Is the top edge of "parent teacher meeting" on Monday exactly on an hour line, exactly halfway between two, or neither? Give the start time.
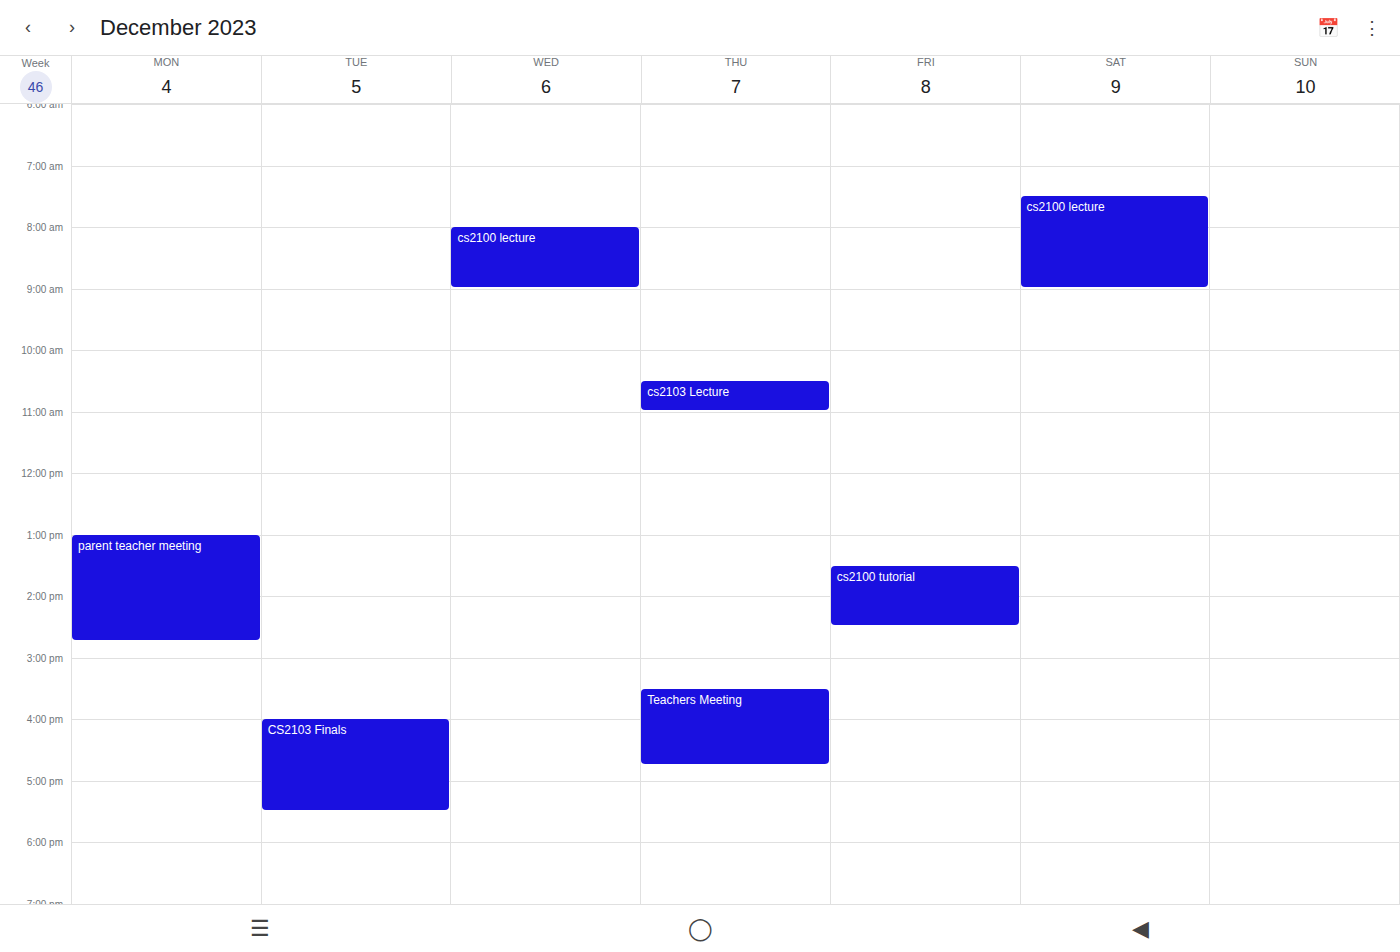
1:00 PM -- exactly on the 1 PM line.